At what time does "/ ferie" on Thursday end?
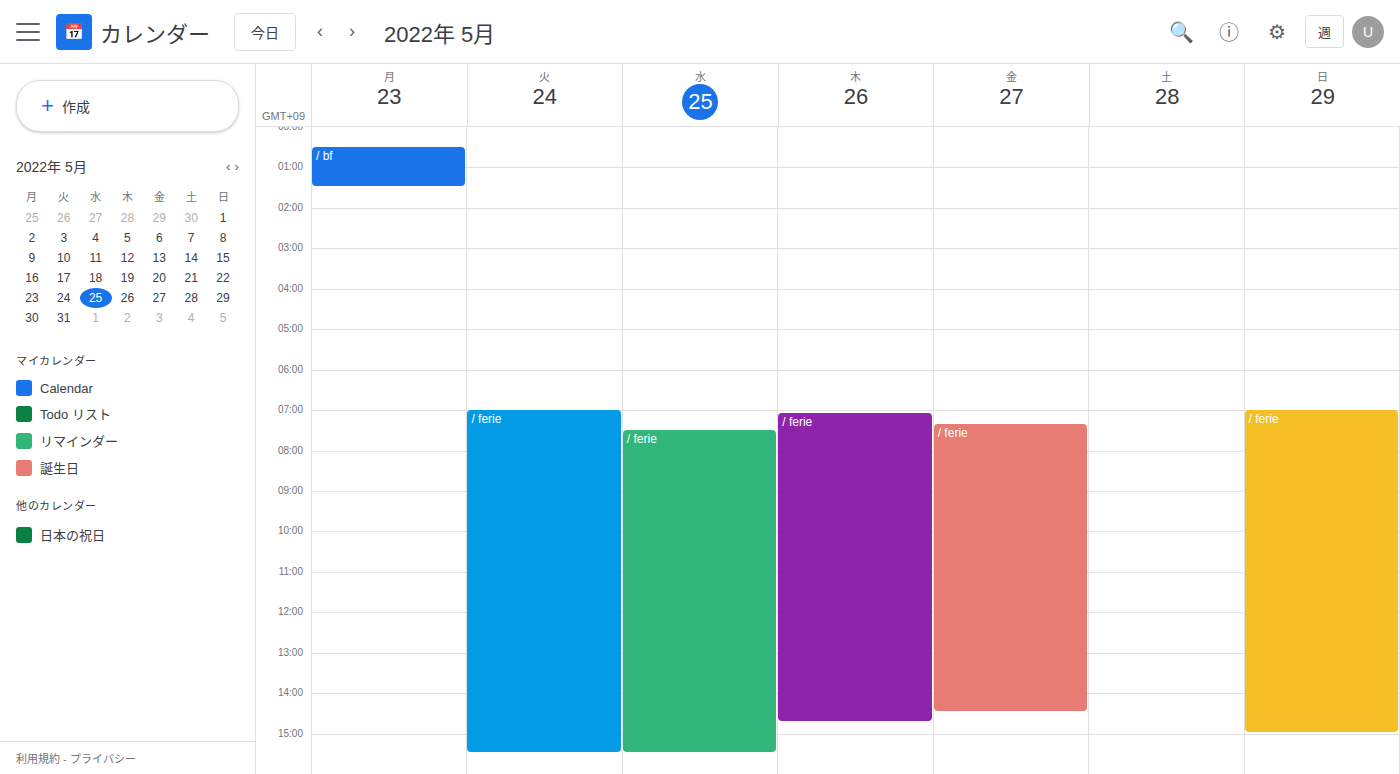
2:45 PM